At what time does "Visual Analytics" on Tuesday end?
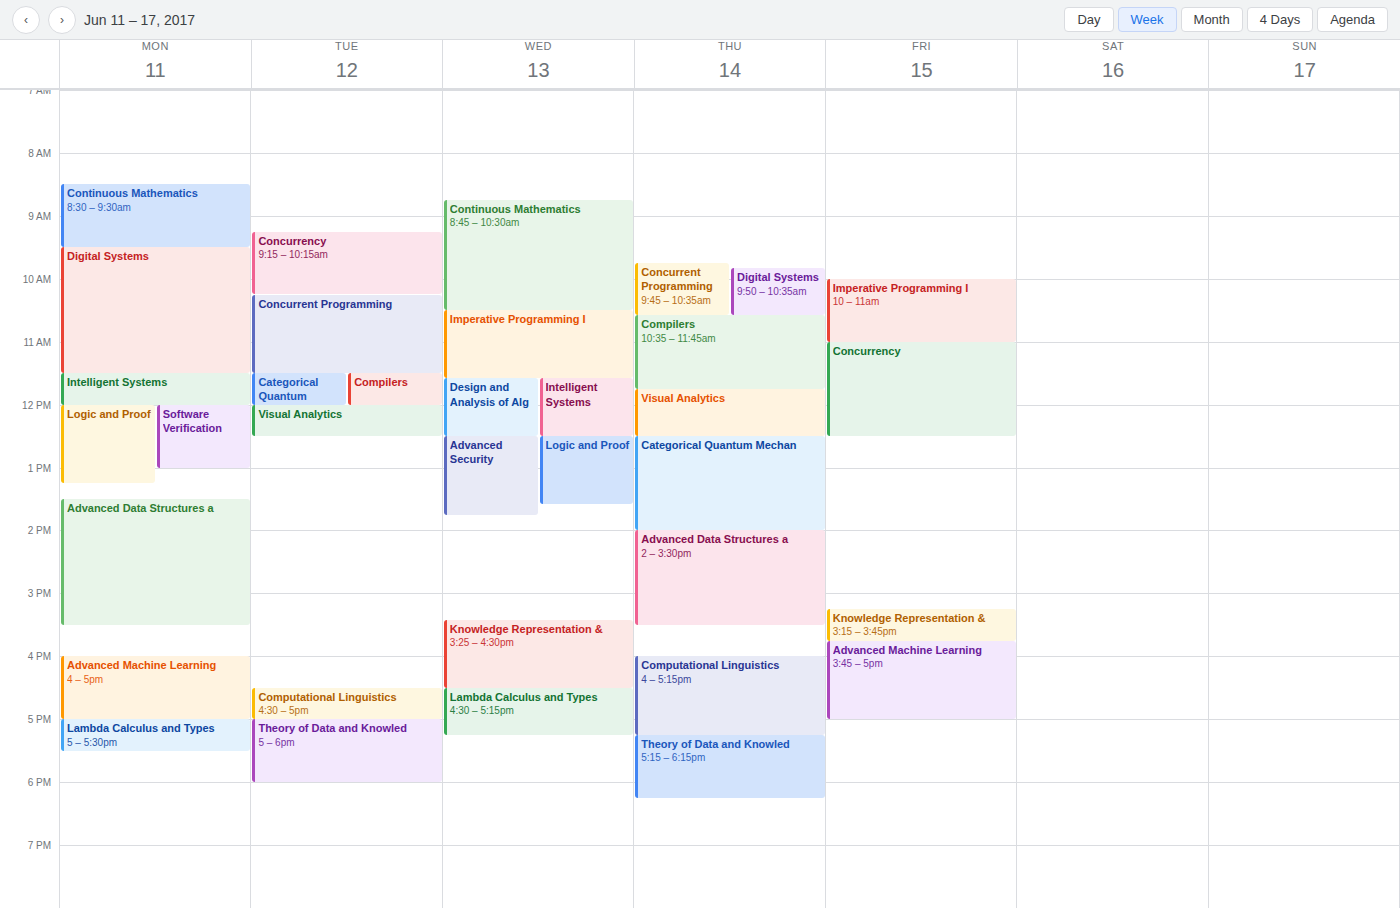
12:30 PM